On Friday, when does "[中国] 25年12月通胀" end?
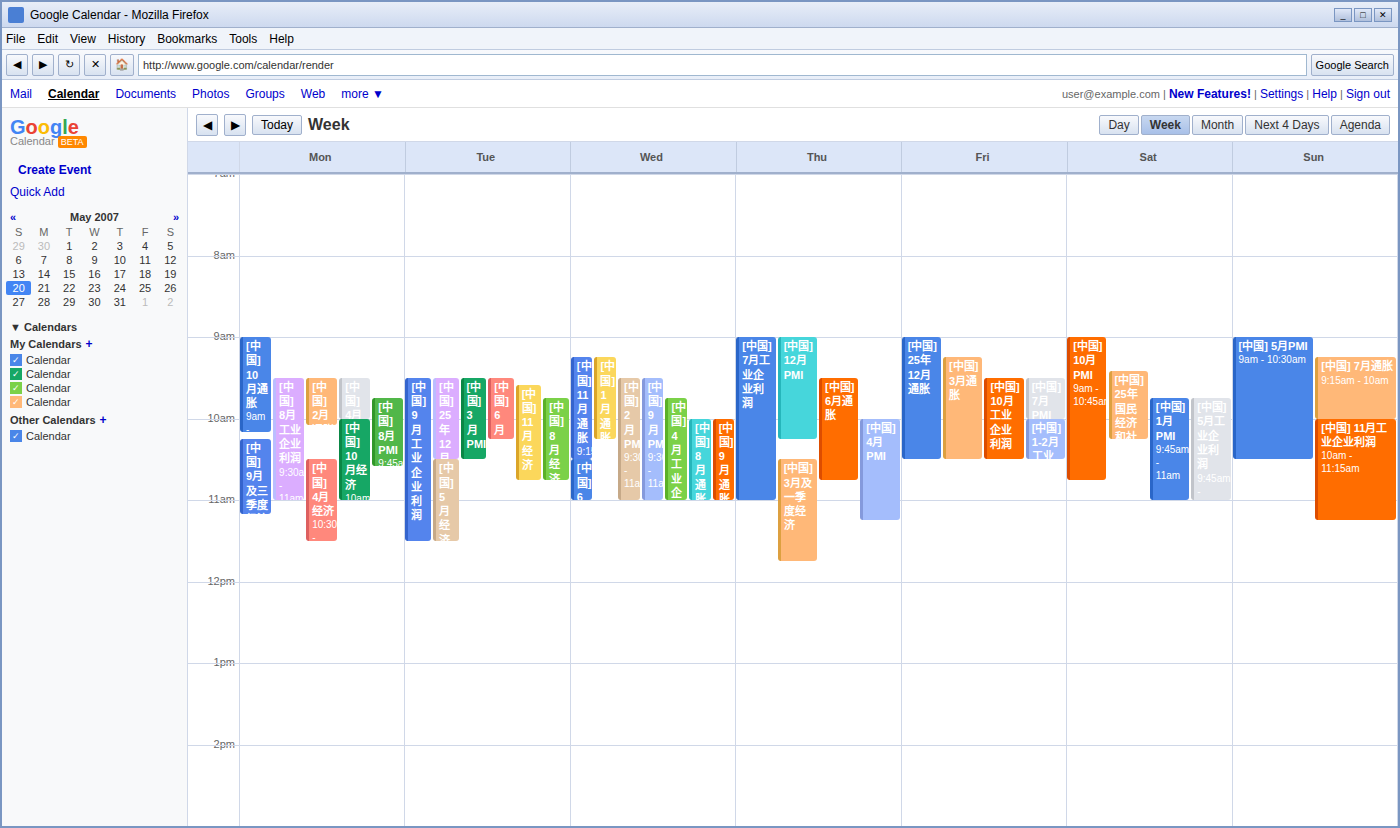
10:30 AM